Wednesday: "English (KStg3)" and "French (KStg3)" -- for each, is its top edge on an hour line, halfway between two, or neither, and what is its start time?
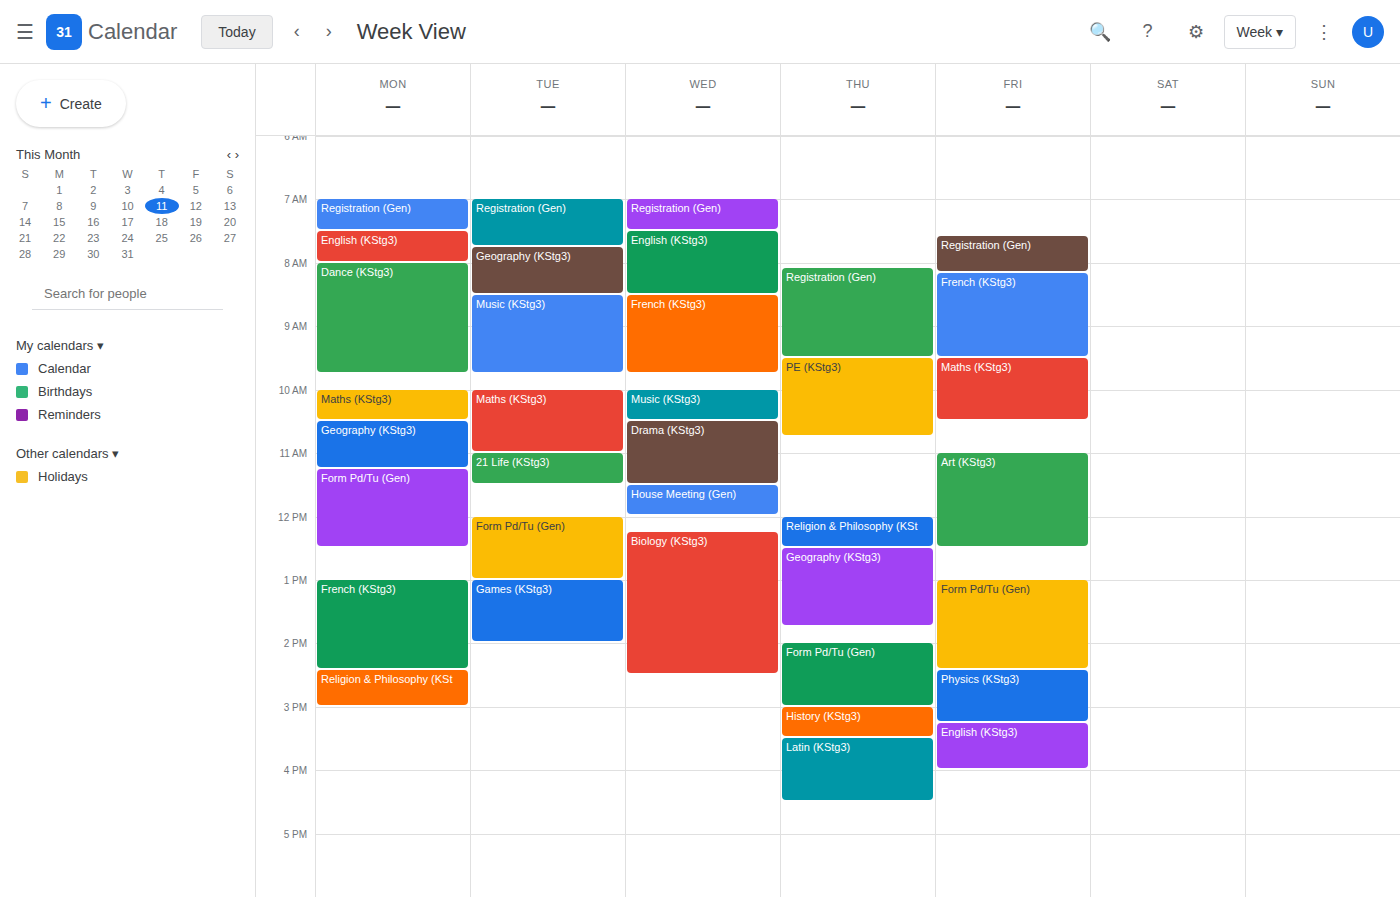
"English (KStg3)": 7:30 AM, halfway between the 7 AM and 8 AM lines. "French (KStg3)": 8:30 AM, halfway between the 8 AM and 9 AM lines.